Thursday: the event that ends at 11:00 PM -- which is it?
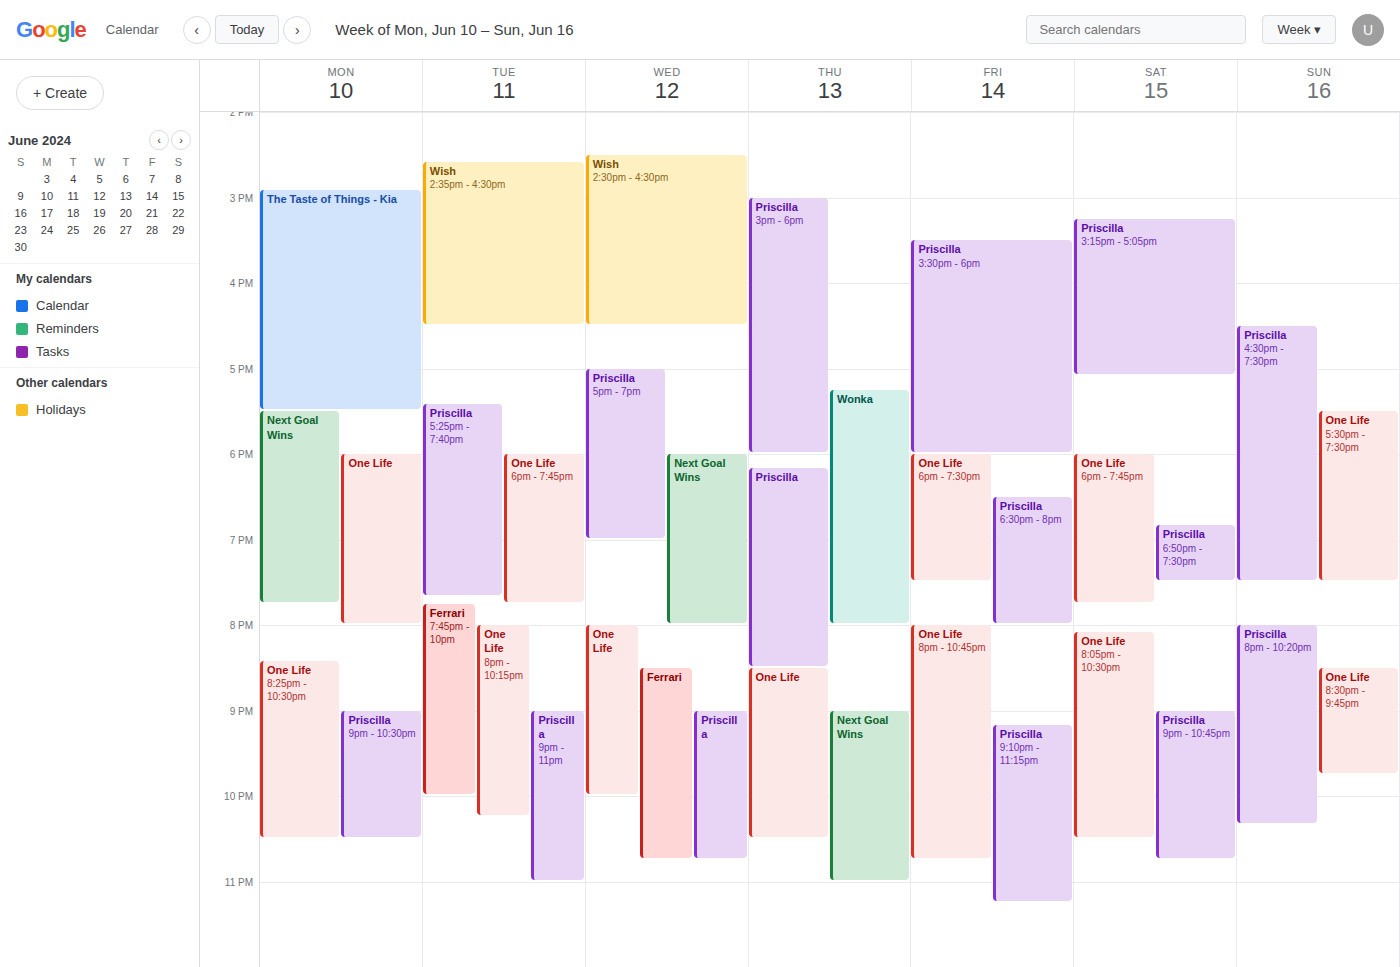
"Next Goal Wins"